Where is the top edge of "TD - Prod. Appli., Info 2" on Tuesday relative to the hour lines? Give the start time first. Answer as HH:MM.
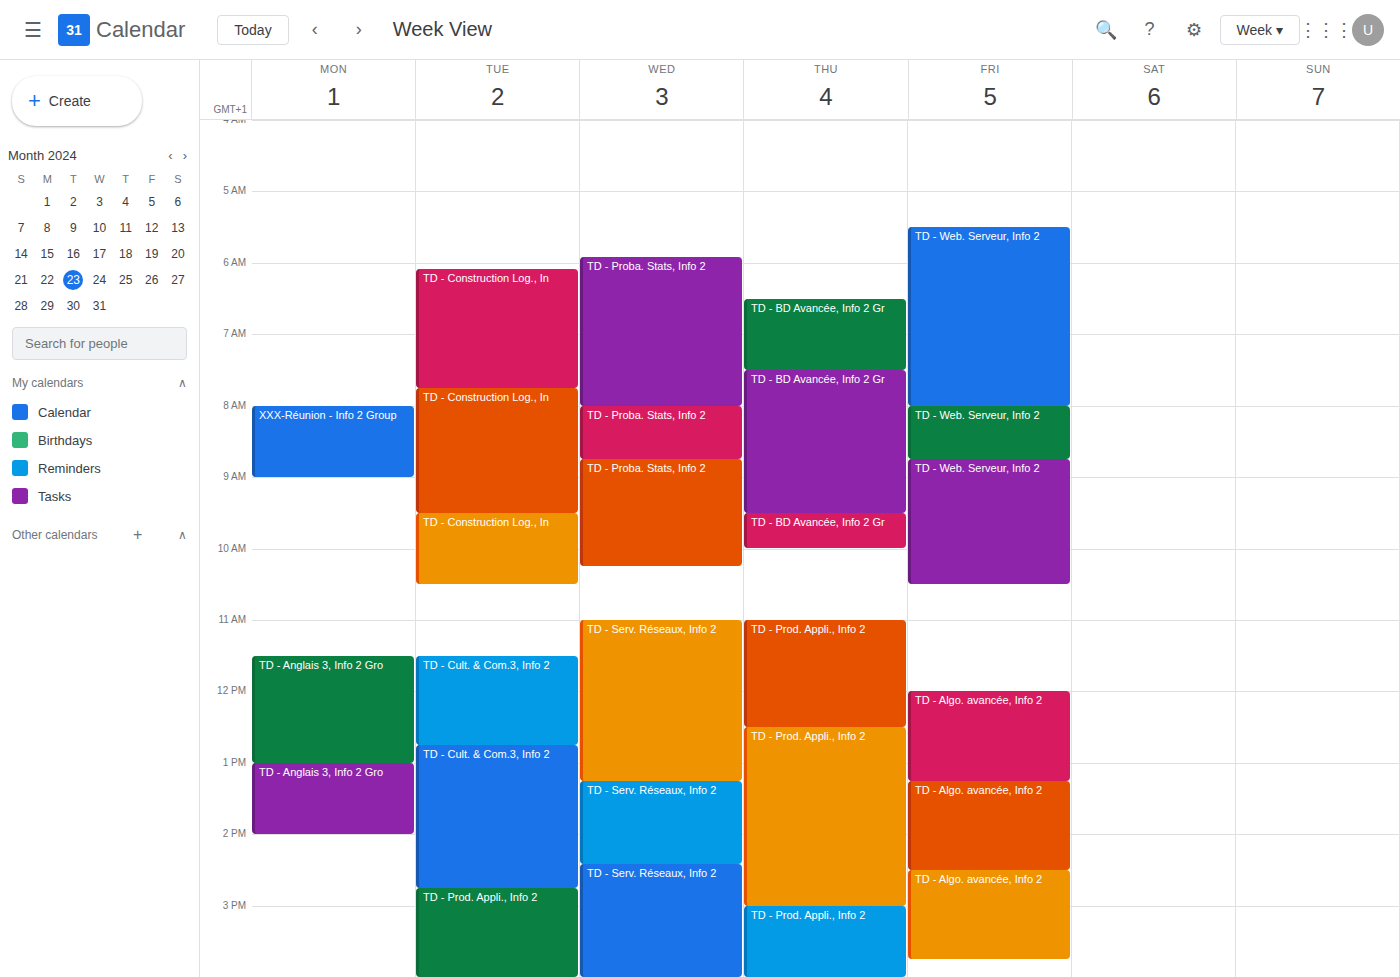
14:45 -- neither: three quarters of the way from the 14:00 line to the 15:00 line.